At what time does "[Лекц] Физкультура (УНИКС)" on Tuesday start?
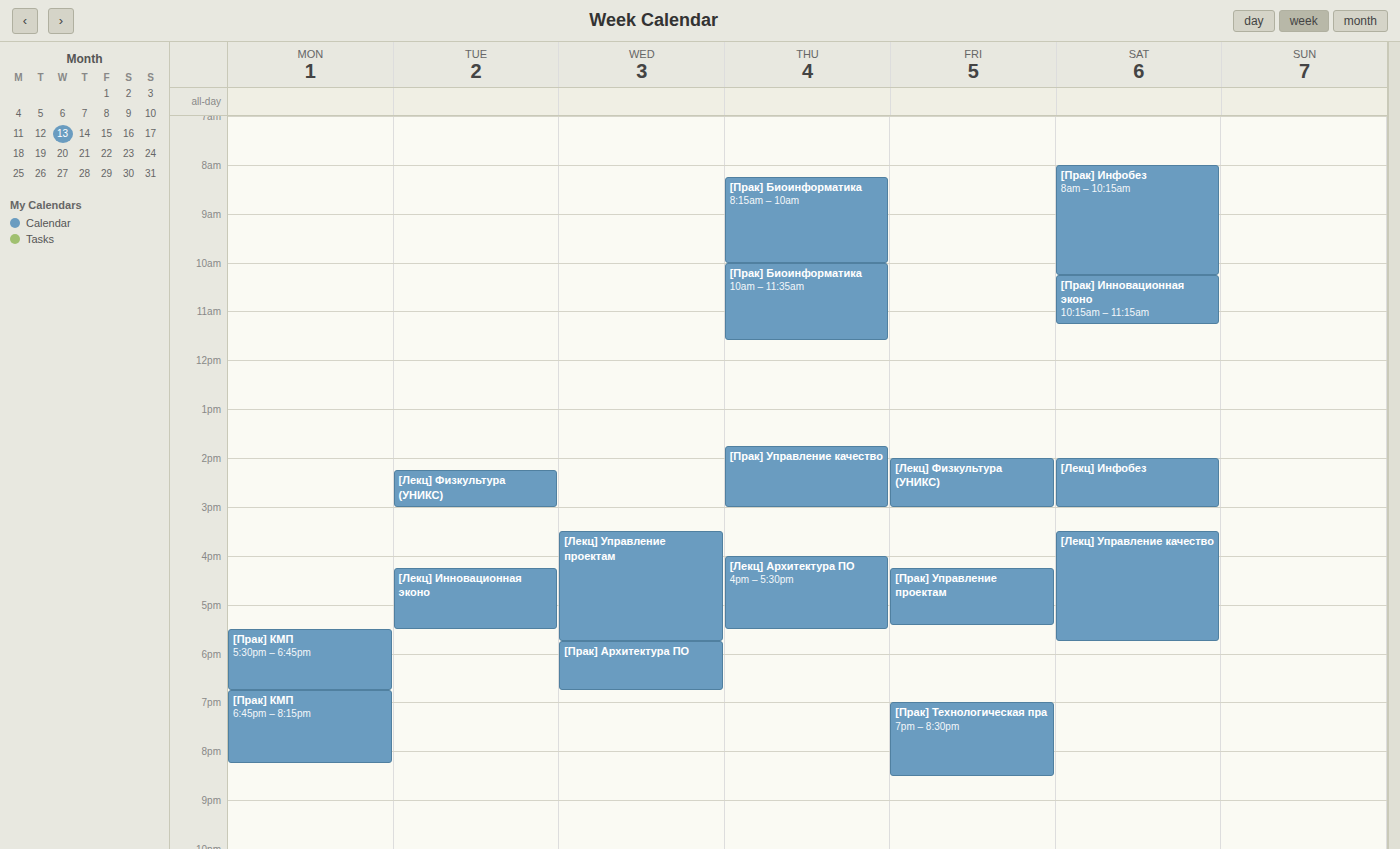
2:15 PM